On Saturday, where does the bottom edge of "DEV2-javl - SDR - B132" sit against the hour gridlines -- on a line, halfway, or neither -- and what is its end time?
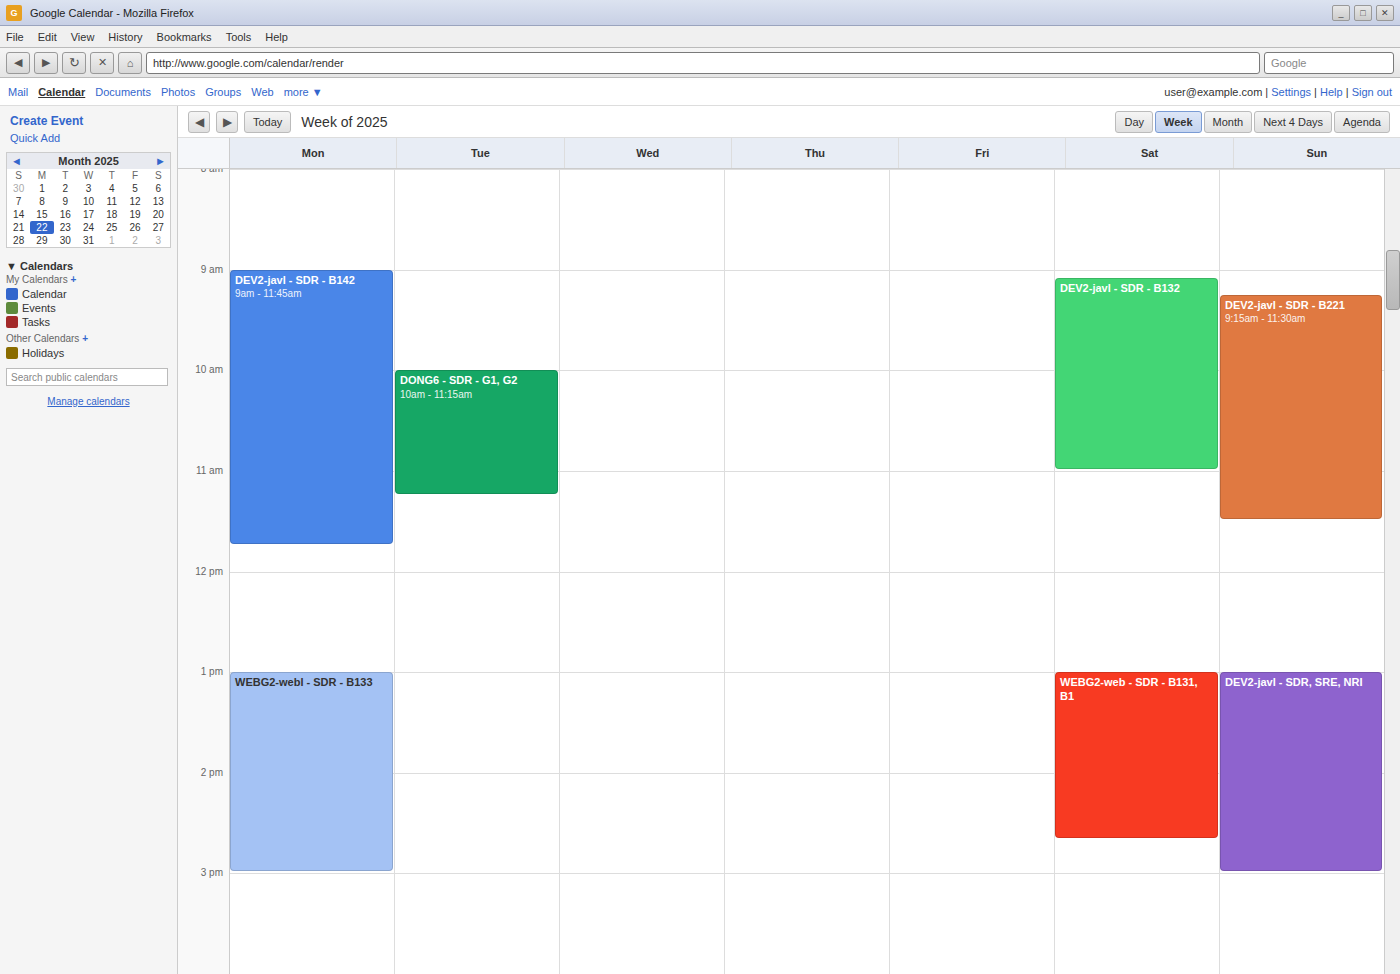
11:00 -- exactly on the 11:00 line.